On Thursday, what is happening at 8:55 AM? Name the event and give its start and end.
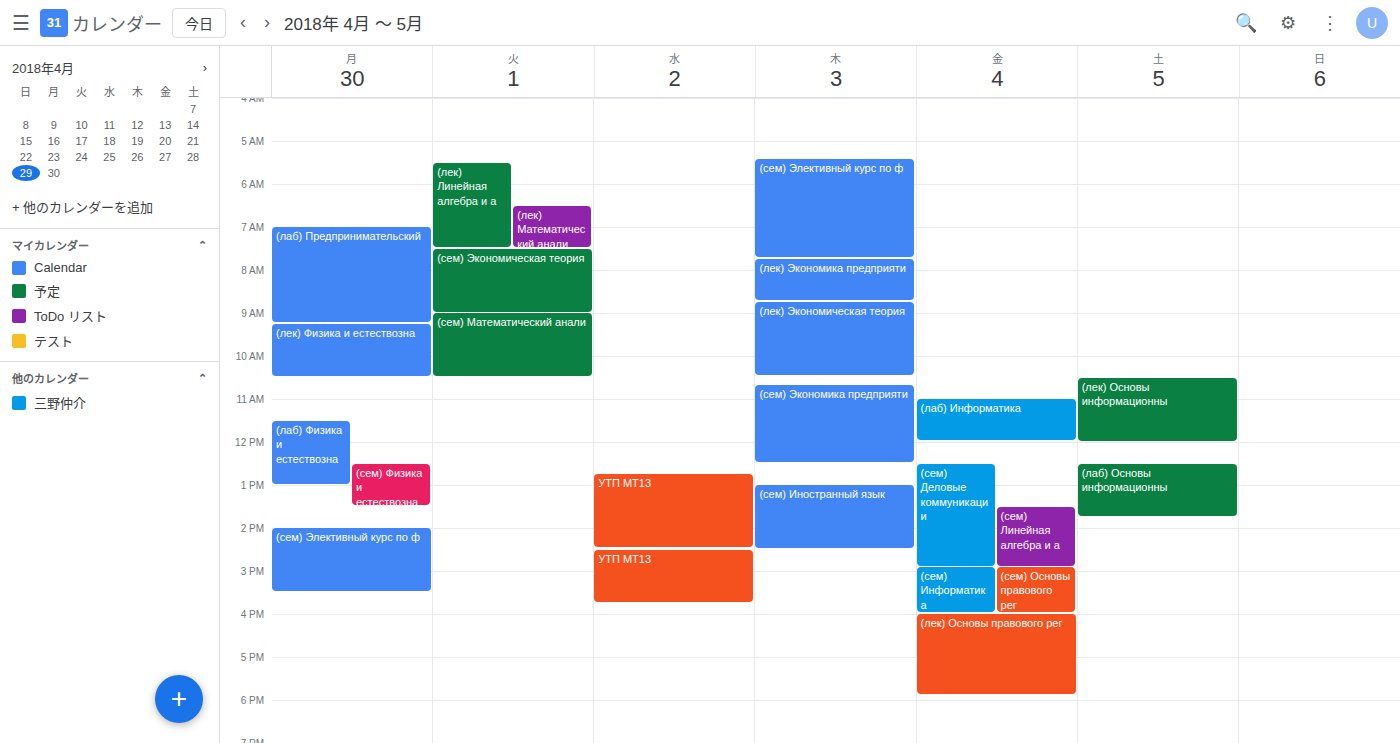
"(лек) Экономическая теория", 8:45 AM to 10:30 AM